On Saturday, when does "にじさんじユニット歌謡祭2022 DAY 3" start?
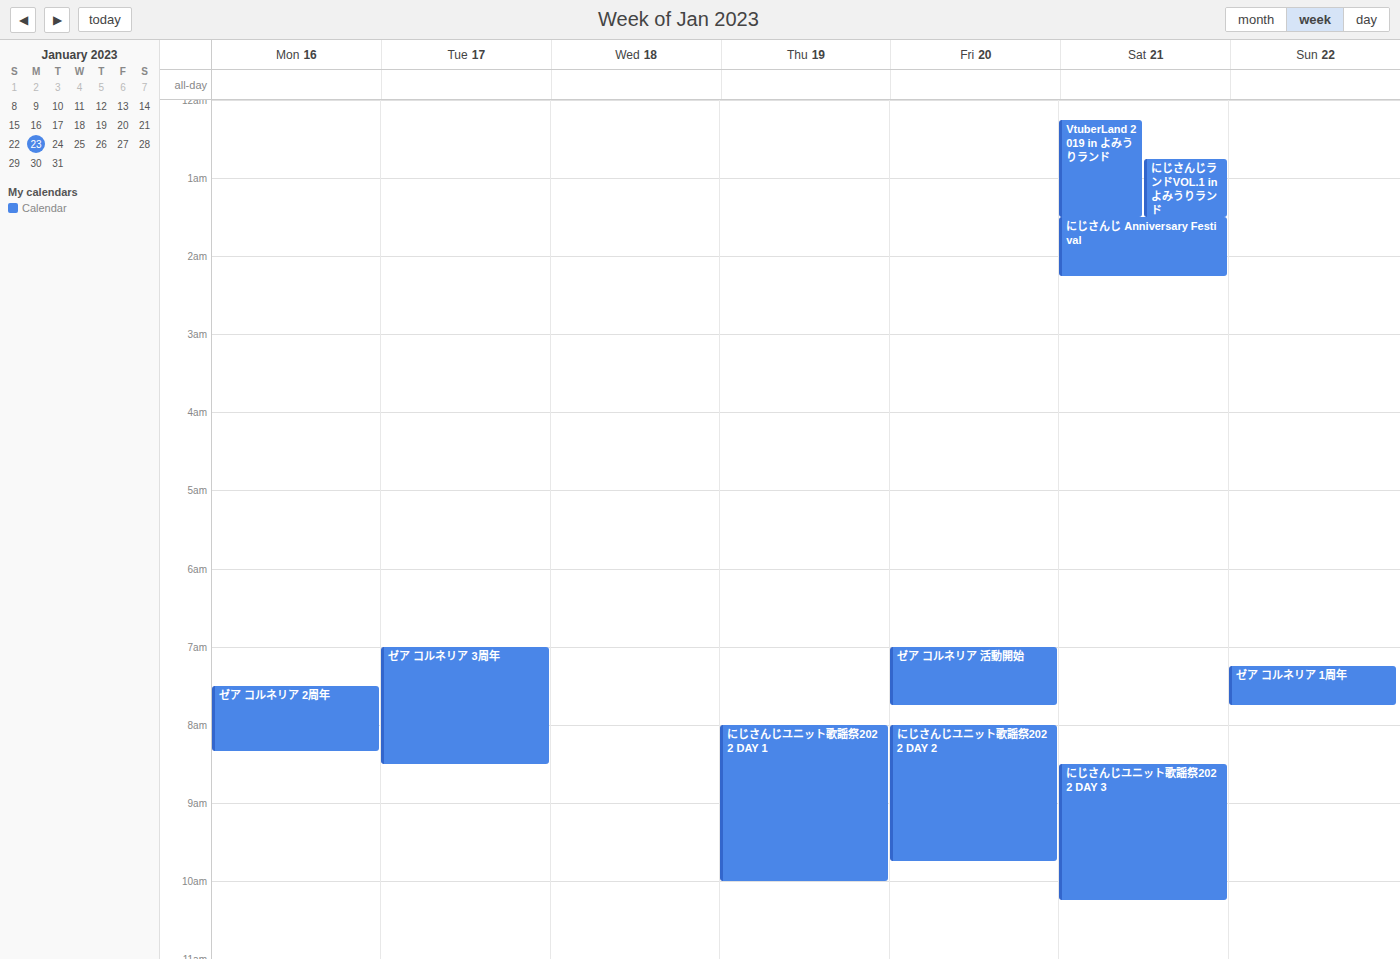
8:30 AM